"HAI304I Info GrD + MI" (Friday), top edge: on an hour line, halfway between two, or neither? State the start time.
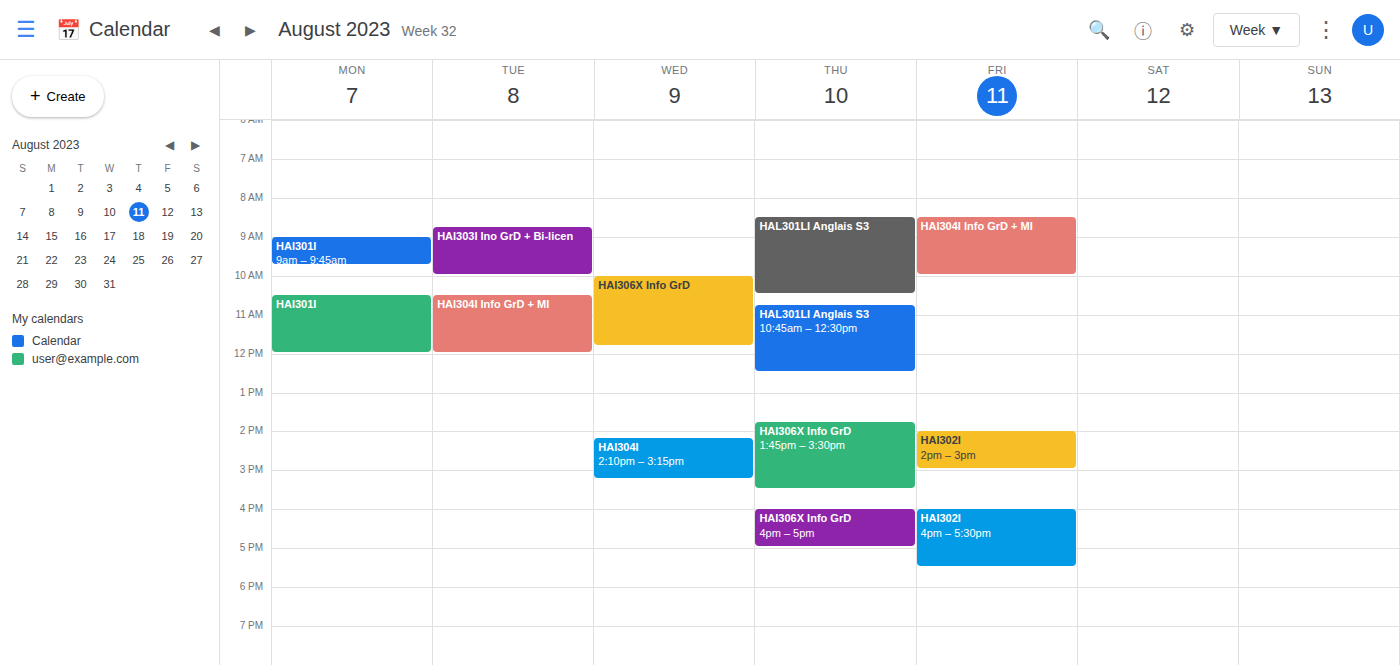
8:30 AM -- halfway between the 8 AM and 9 AM lines.